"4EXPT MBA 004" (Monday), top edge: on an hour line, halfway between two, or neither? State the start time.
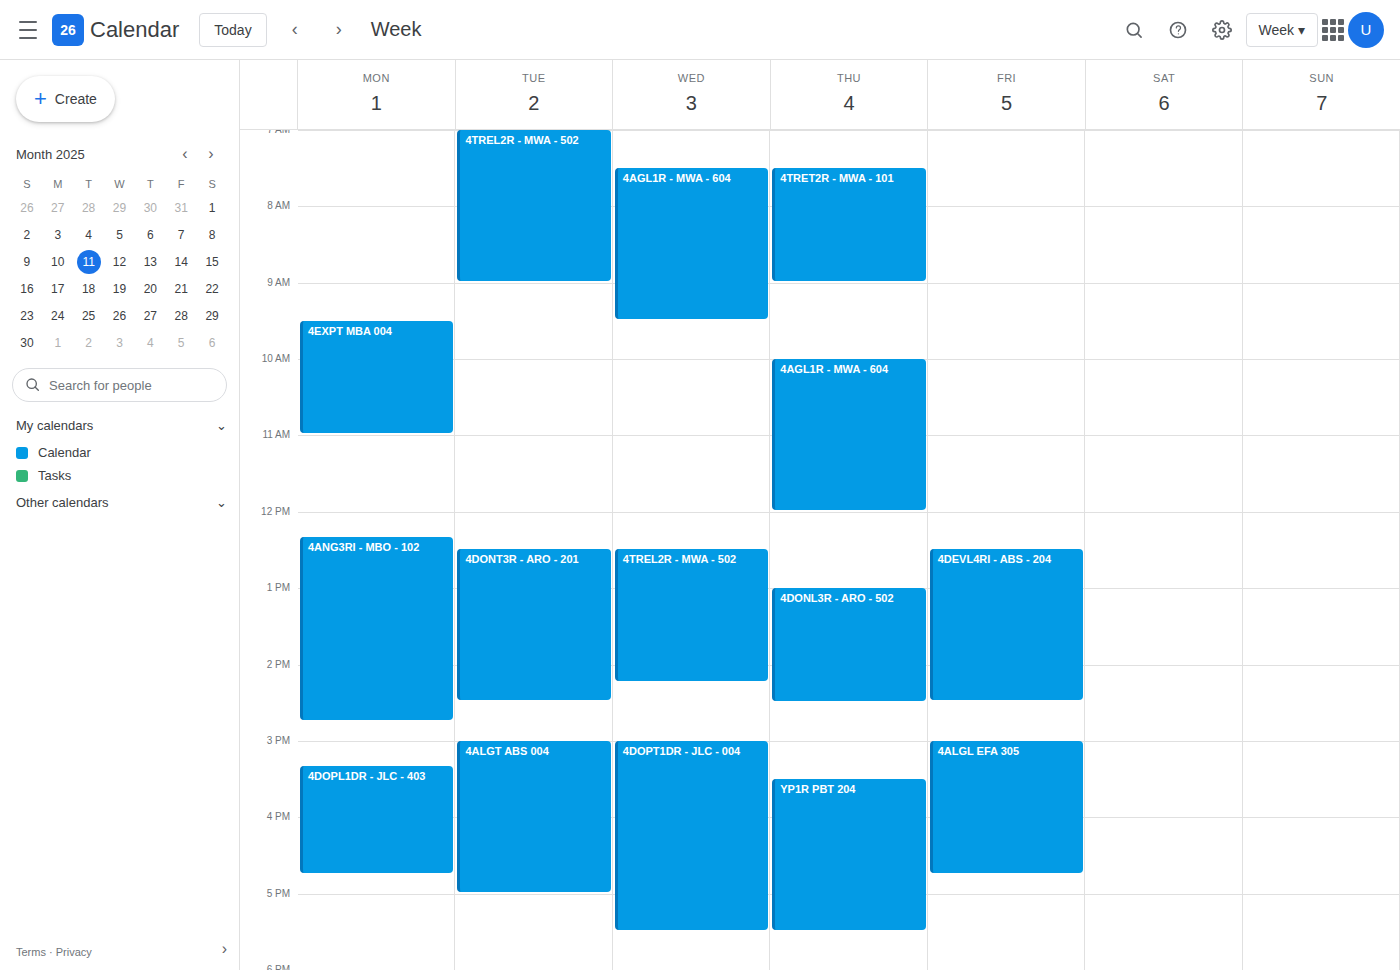
9:30 AM -- halfway between the 9 AM and 10 AM lines.